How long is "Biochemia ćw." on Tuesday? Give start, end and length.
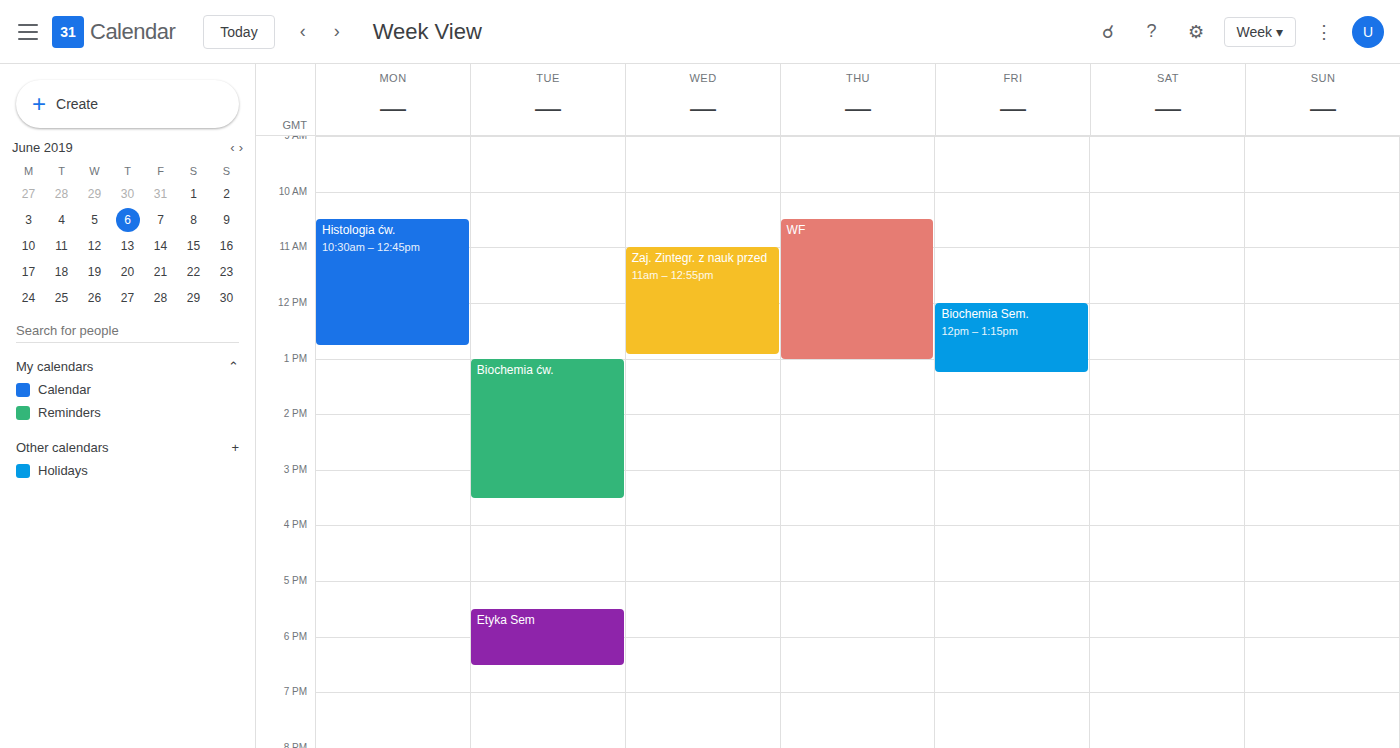
1:00 PM to 3:30 PM, 2 hours 30 minutes